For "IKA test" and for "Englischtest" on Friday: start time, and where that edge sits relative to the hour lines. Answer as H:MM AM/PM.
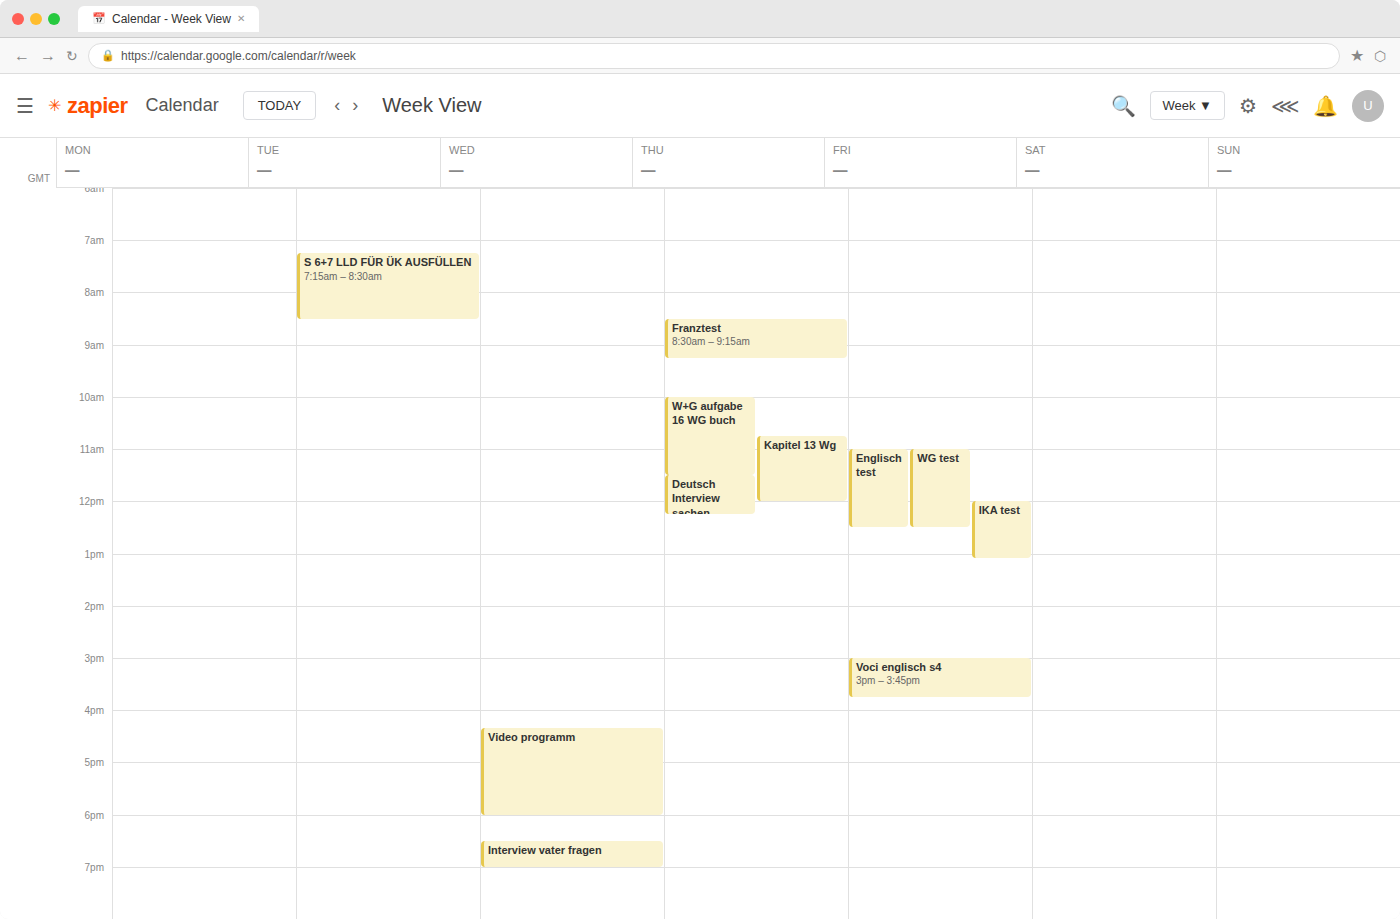
"IKA test": 12:00 PM, exactly on the 12 PM line. "Englischtest": 11:00 AM, exactly on the 11 AM line.